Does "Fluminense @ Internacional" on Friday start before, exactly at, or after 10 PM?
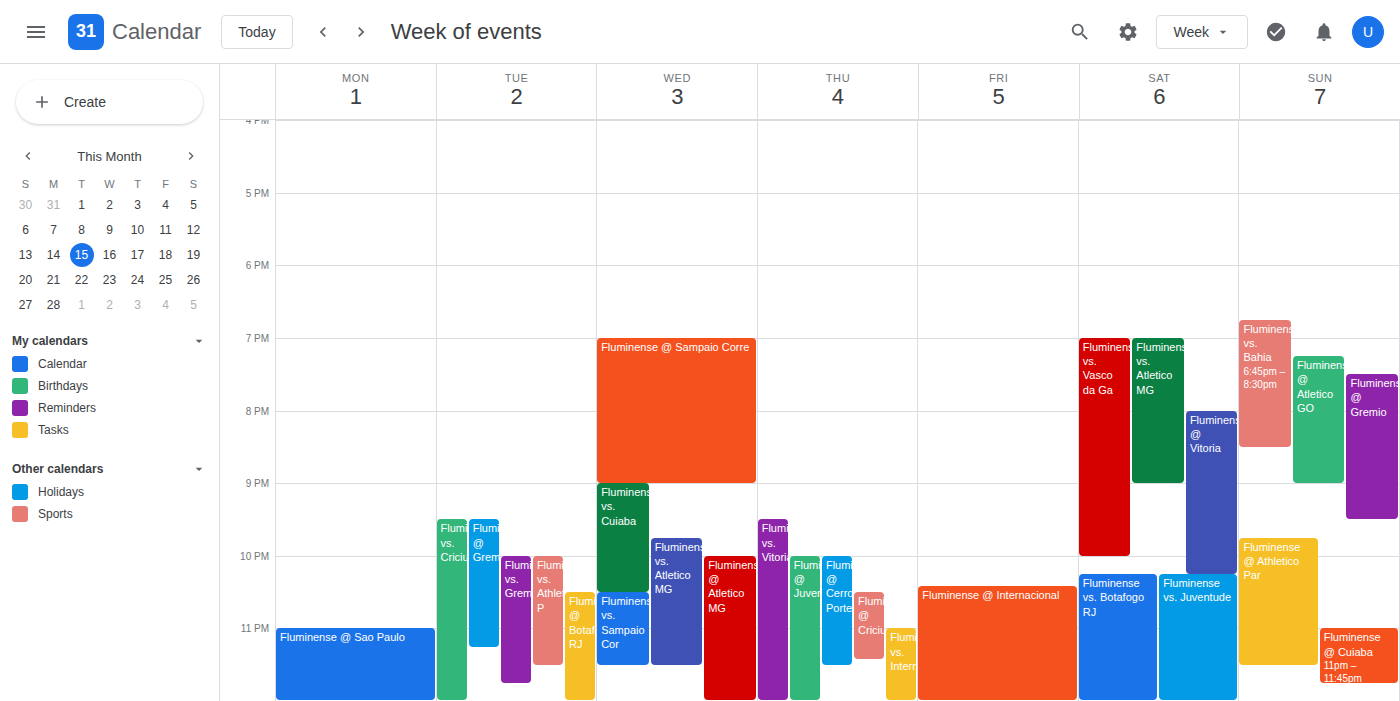
10:25 PM -- after 10 PM, 25 minutes below the 10 PM line.